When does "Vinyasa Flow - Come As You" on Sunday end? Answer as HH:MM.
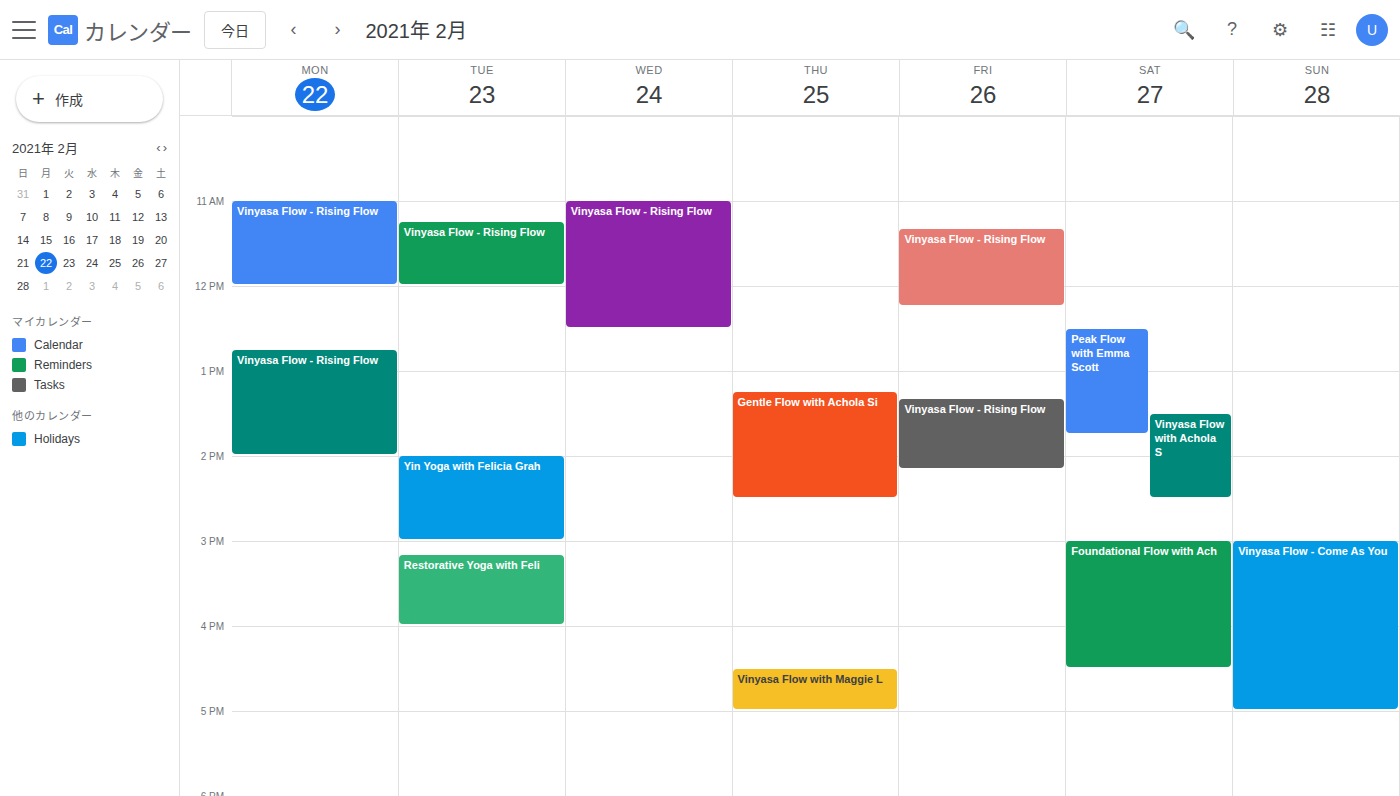
17:00